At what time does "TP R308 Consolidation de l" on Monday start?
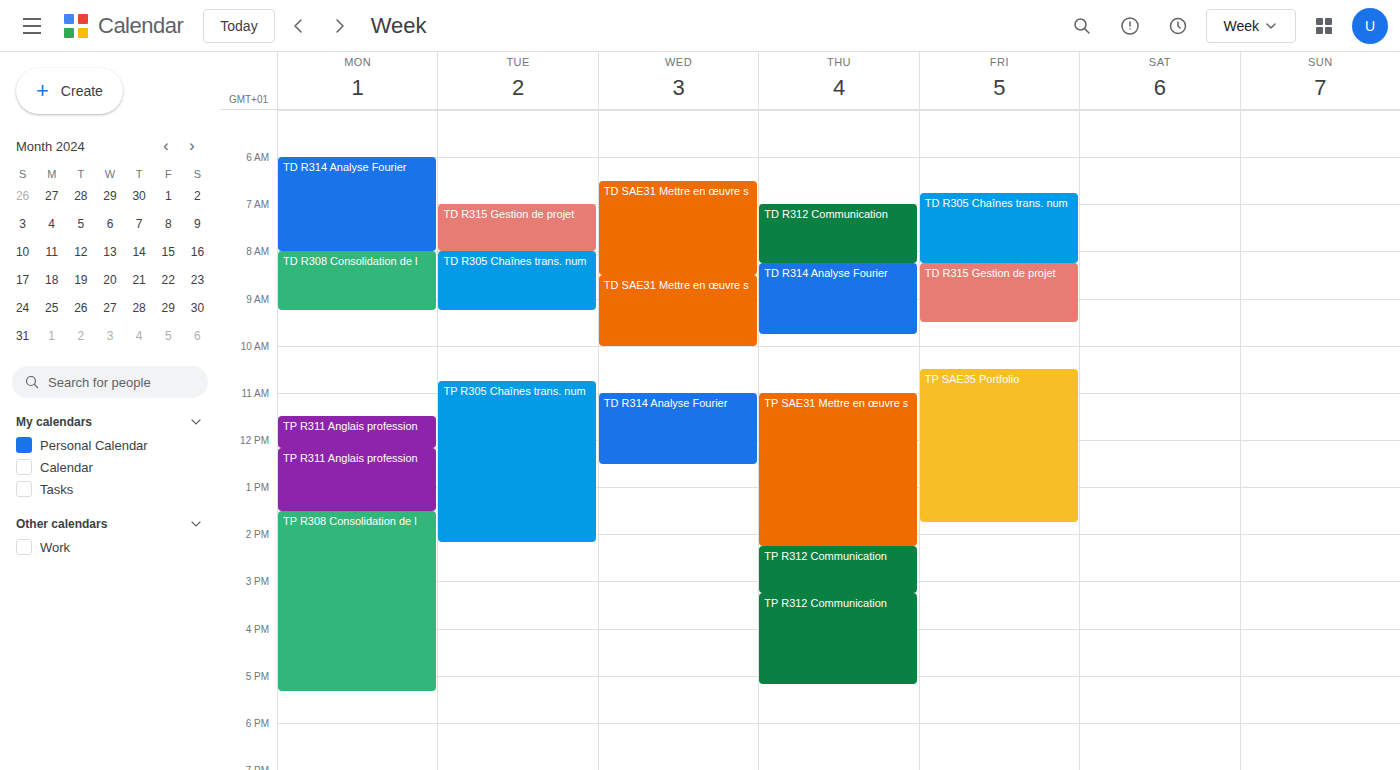
13:30